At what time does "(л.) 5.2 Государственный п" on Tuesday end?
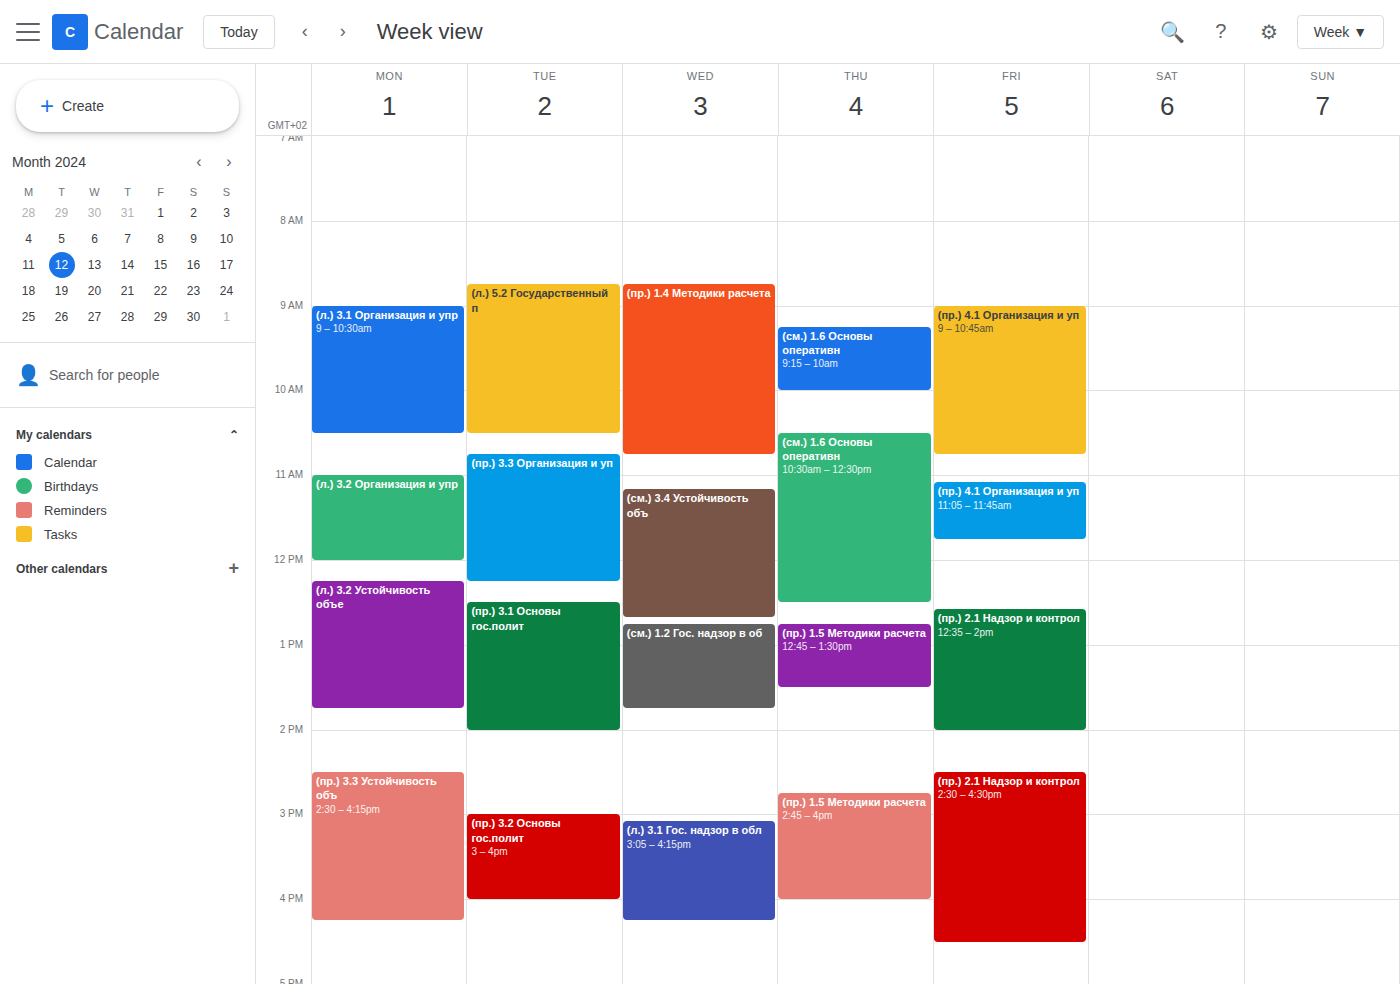
10:30 AM